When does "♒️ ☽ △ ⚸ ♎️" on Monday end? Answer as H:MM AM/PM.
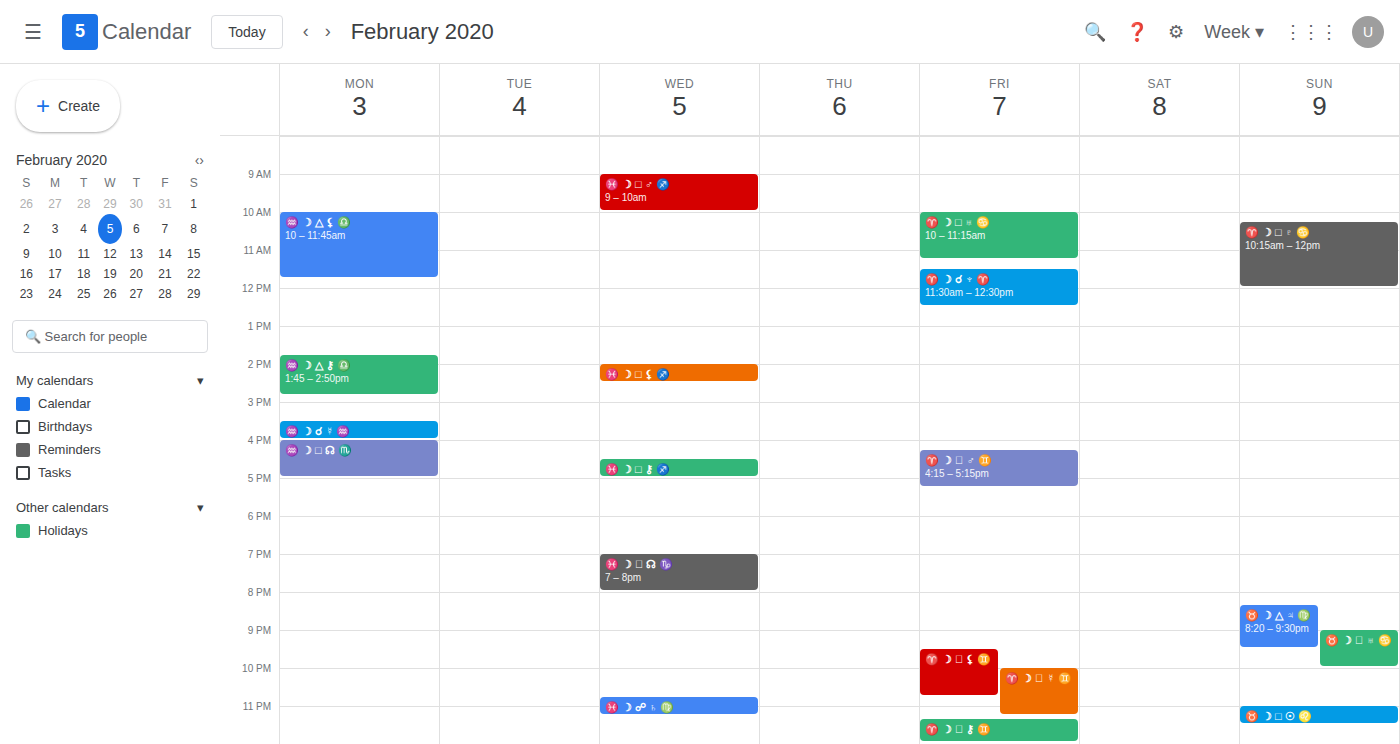
11:45 AM